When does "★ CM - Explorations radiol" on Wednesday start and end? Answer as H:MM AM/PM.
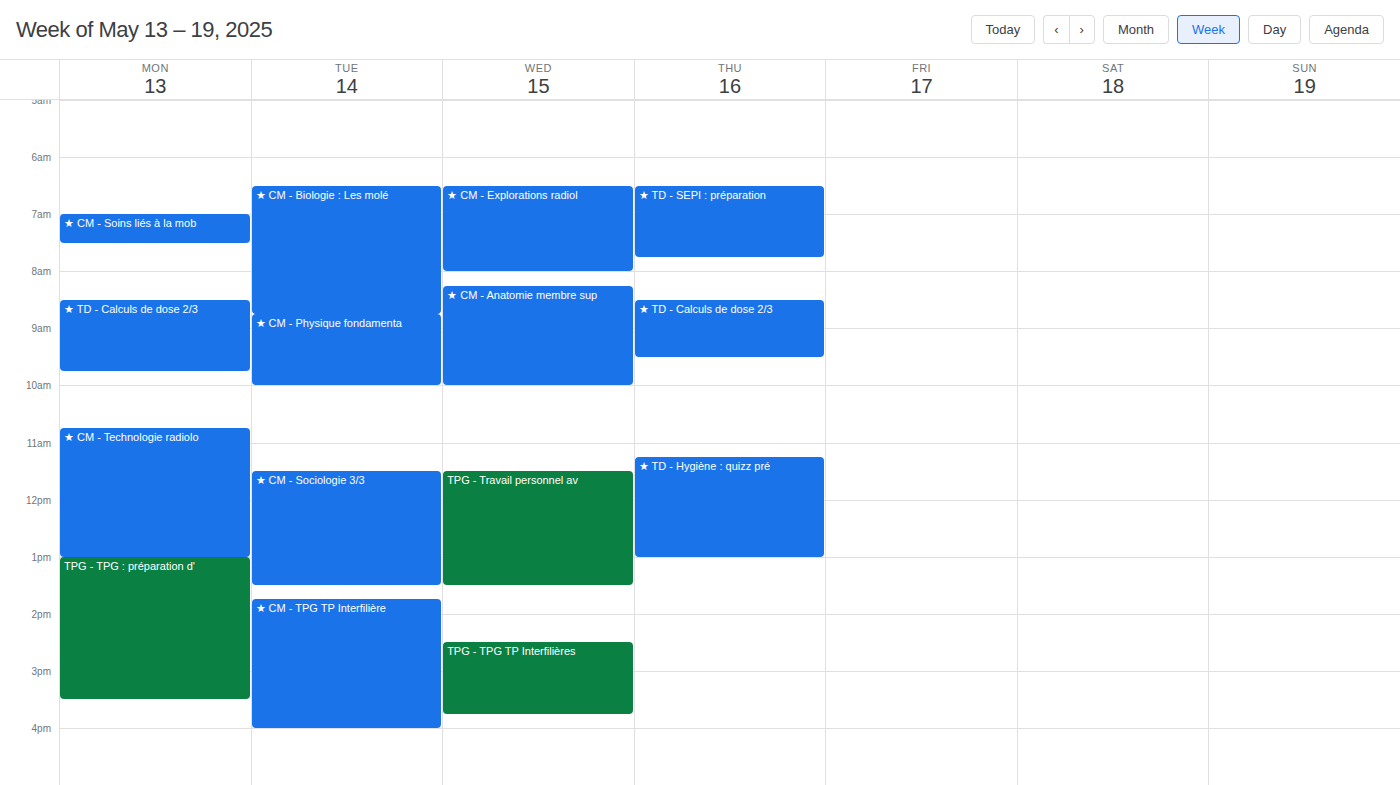
6:30 AM to 8:00 AM